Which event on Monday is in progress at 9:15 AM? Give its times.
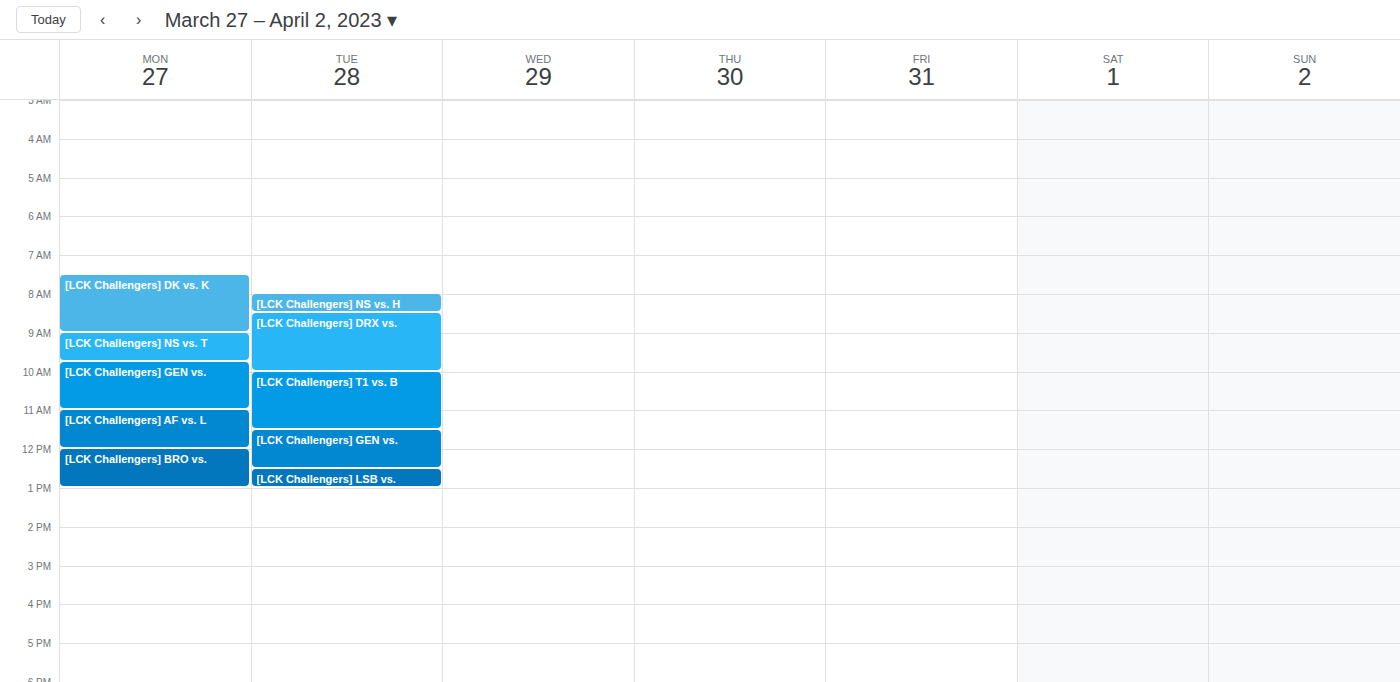
"[LCK Challengers] NS vs. T", 9:00 AM to 9:45 AM